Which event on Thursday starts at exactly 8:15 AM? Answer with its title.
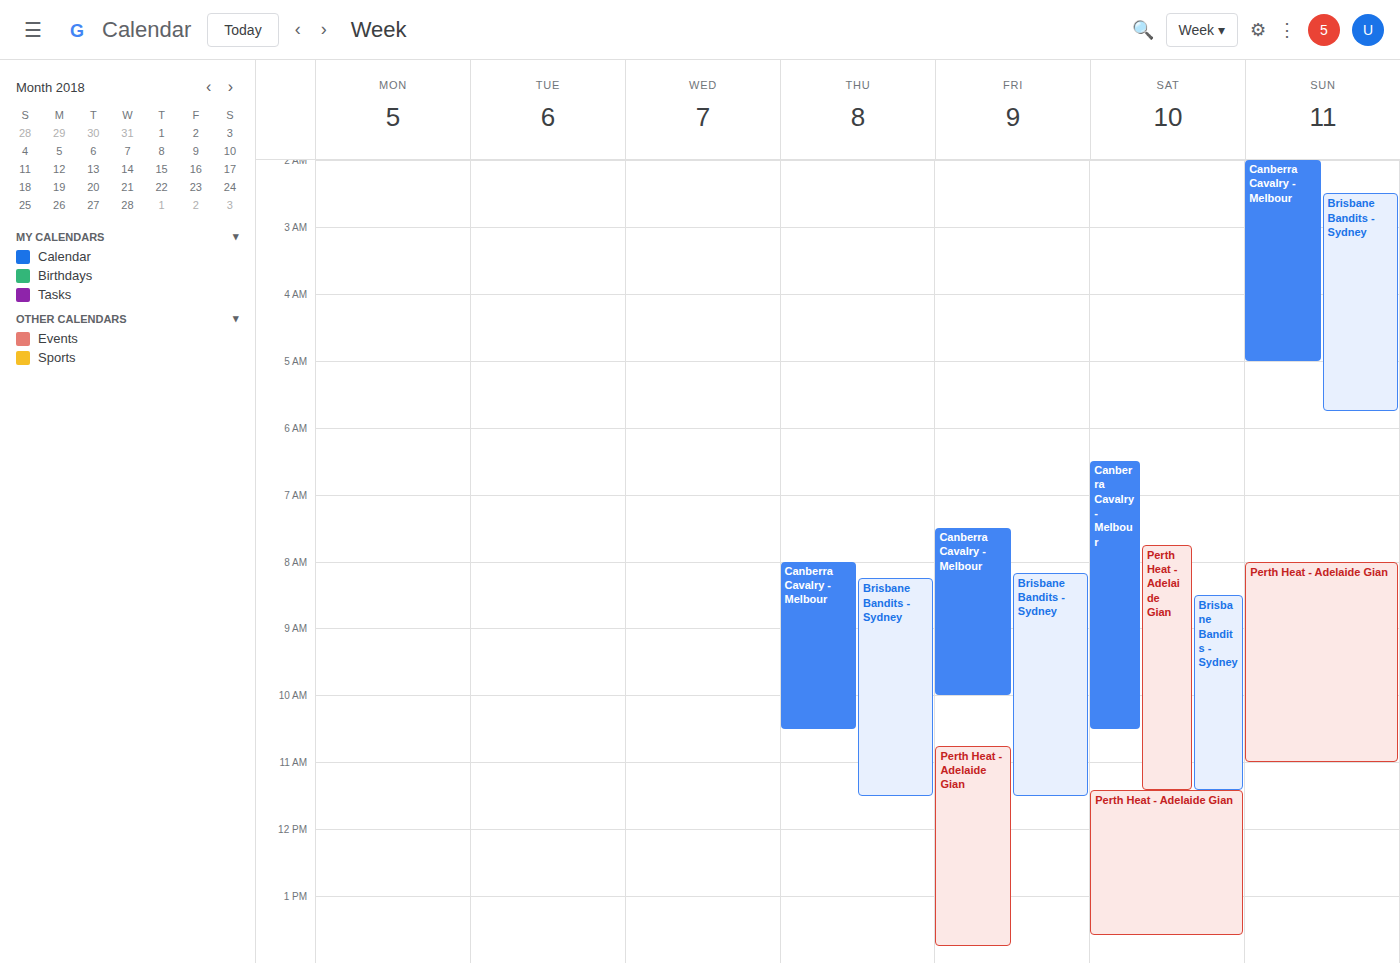
"Brisbane Bandits - Sydney"